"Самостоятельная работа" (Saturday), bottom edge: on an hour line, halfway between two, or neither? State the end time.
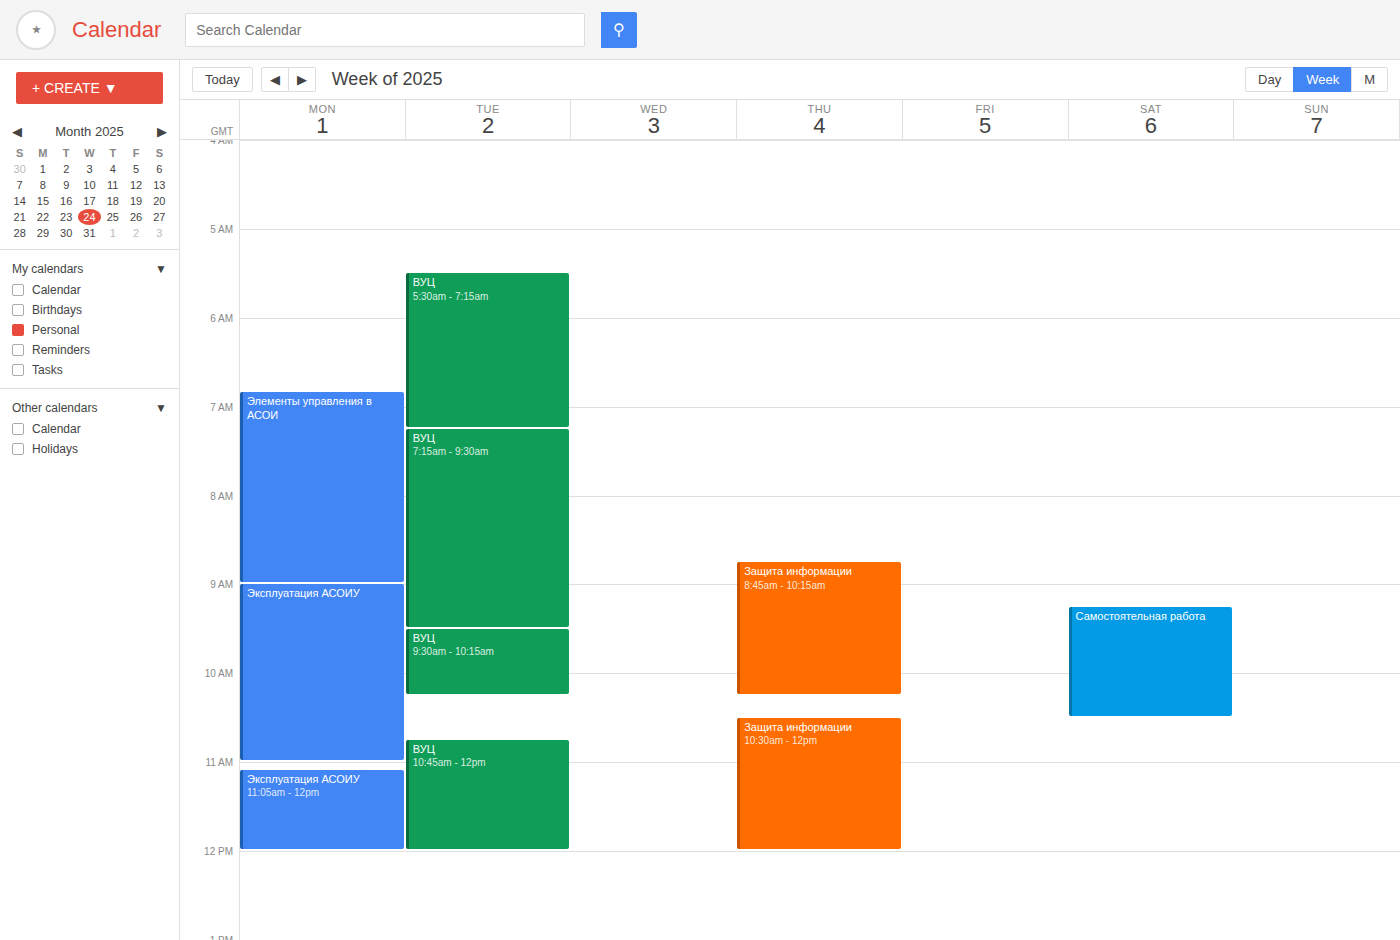
10:30 AM -- halfway between the 10 AM and 11 AM lines.